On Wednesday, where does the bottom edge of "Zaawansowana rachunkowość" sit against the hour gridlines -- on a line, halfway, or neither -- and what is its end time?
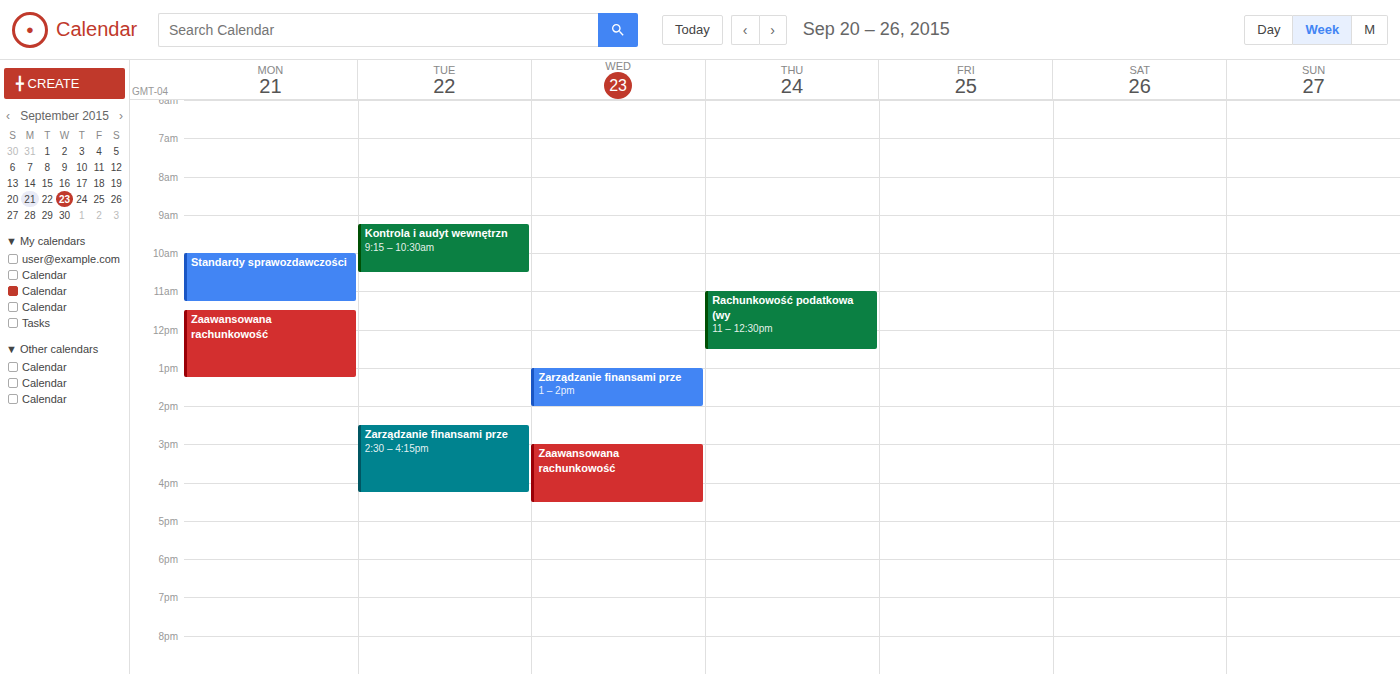
4:30 PM -- halfway between the 4 PM and 5 PM lines.